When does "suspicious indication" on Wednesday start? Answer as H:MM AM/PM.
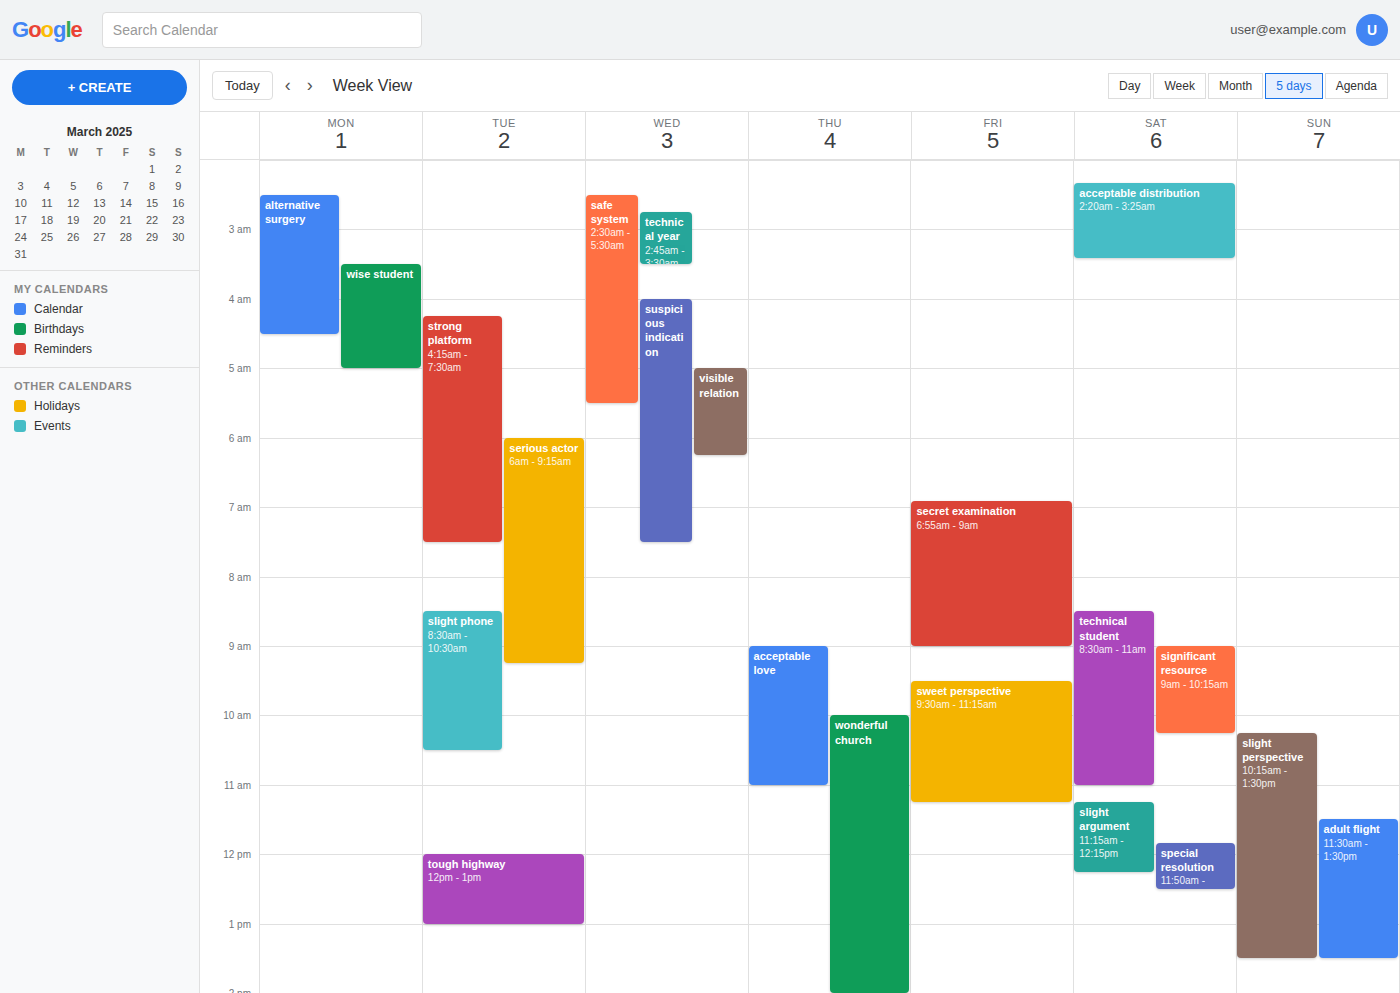
4:00 AM